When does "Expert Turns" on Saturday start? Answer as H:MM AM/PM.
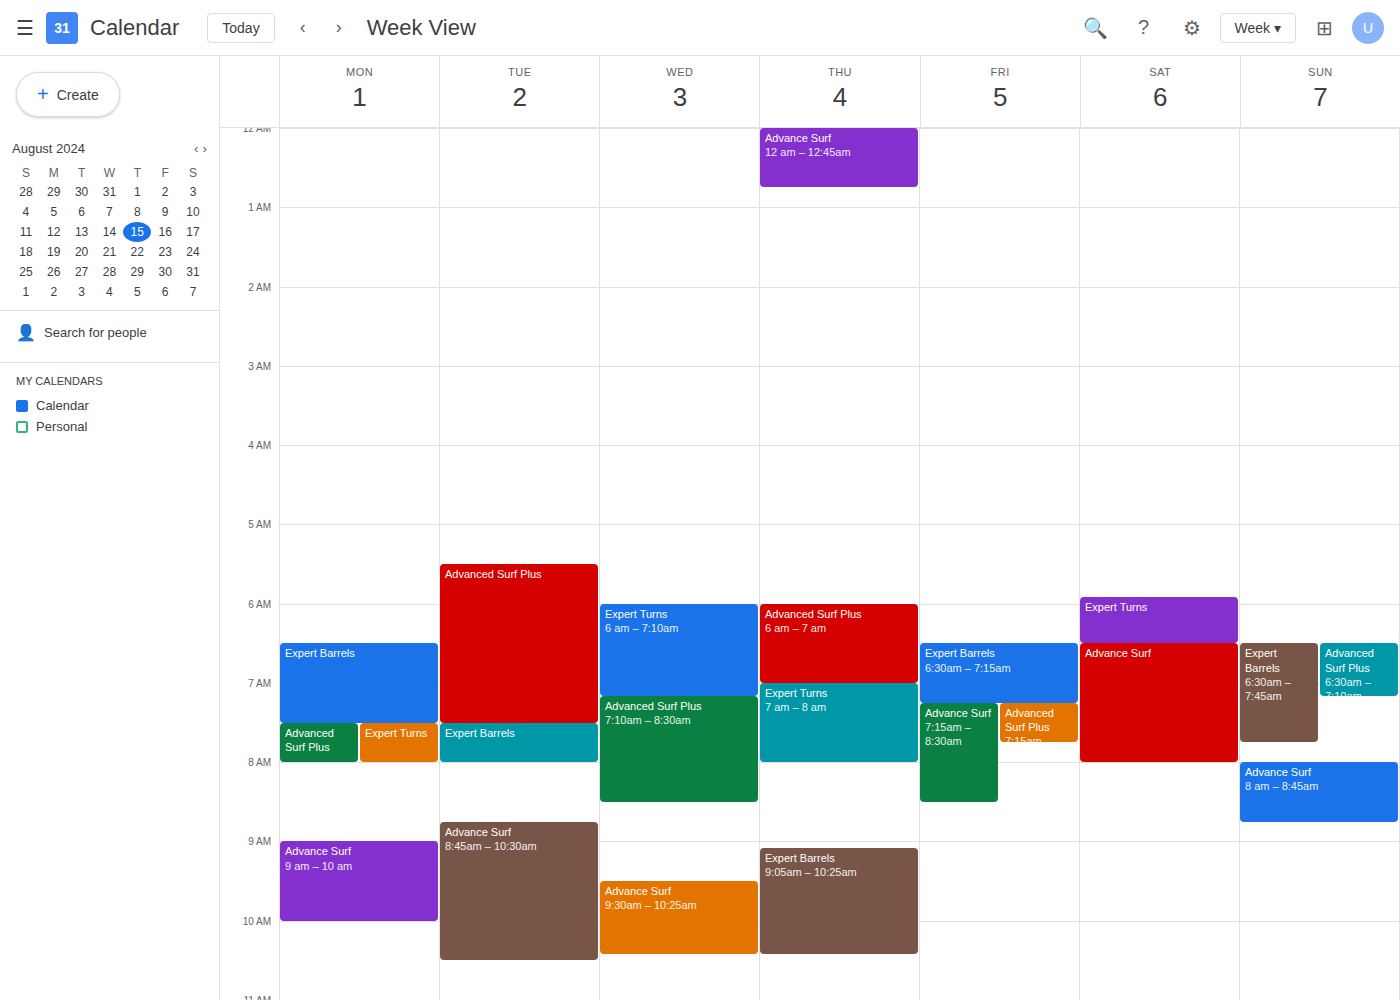
5:55 AM